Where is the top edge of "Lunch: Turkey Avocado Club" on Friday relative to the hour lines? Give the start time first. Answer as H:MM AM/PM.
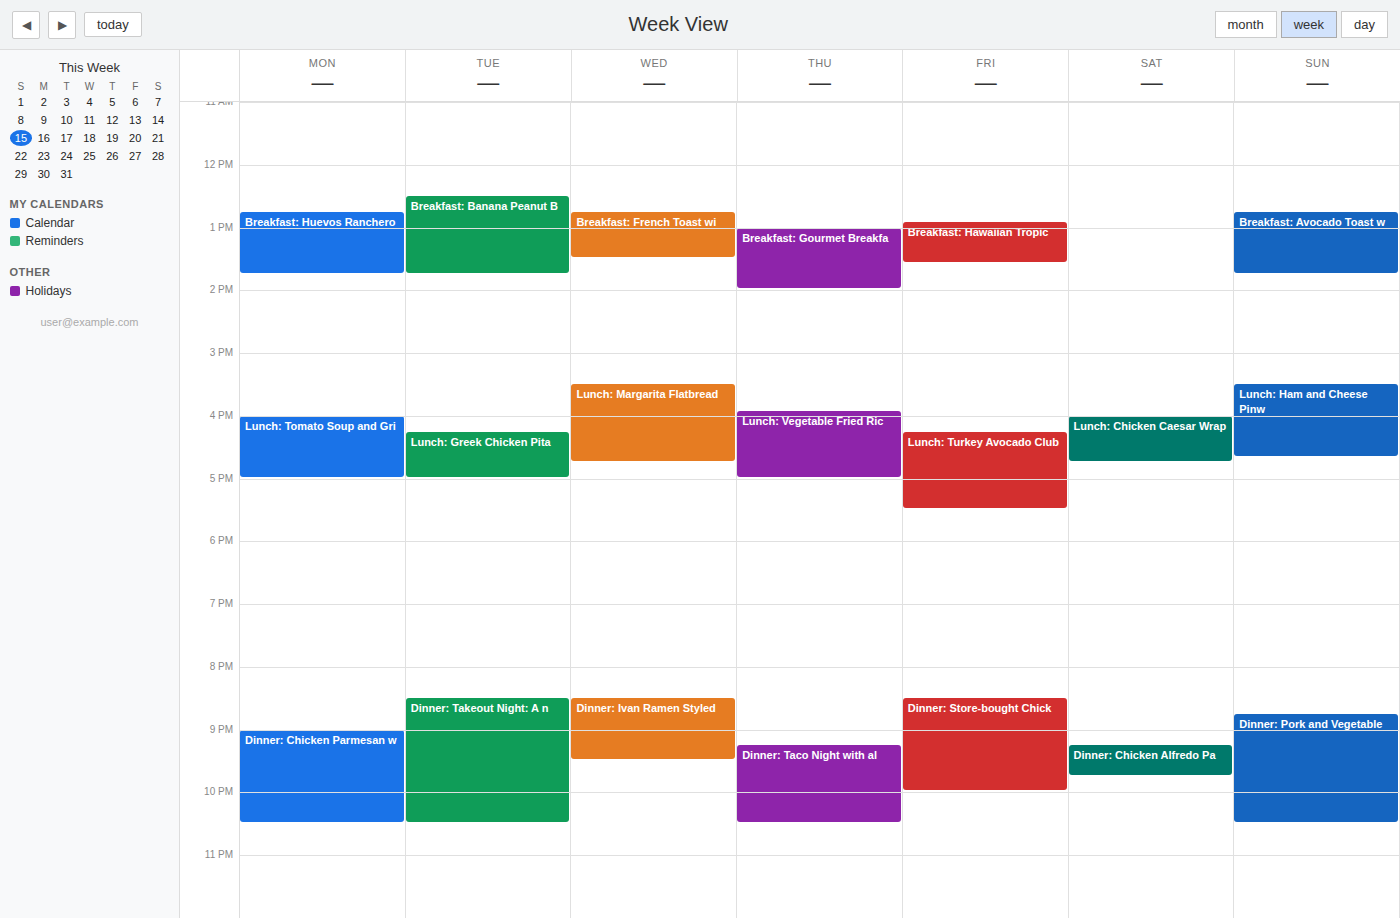
4:15 PM -- neither: a quarter of the way from the 4 PM line to the 5 PM line.